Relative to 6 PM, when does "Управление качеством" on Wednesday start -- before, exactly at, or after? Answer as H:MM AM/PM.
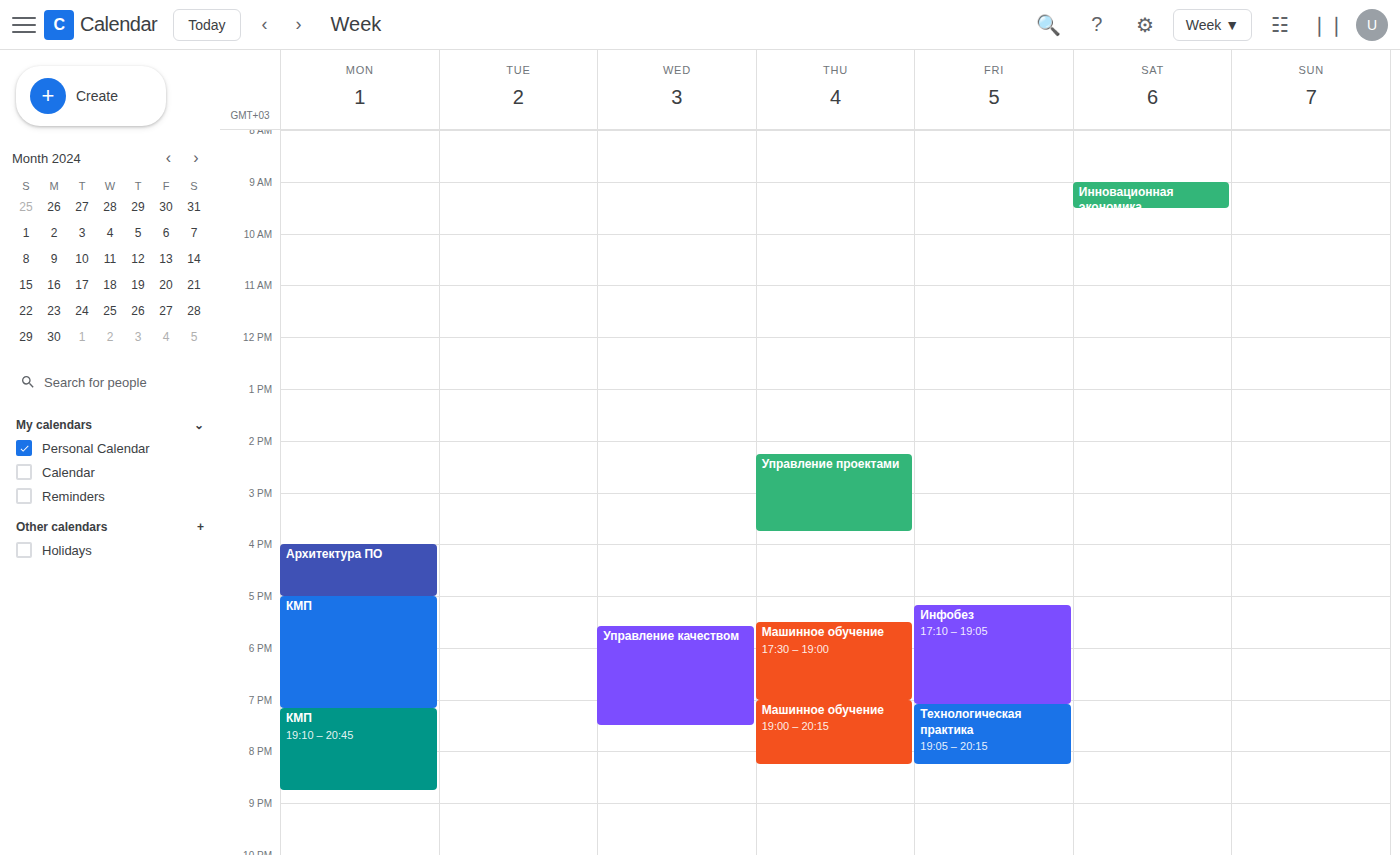
5:35 PM -- before 6 PM, 25 minutes above the 6 PM line.